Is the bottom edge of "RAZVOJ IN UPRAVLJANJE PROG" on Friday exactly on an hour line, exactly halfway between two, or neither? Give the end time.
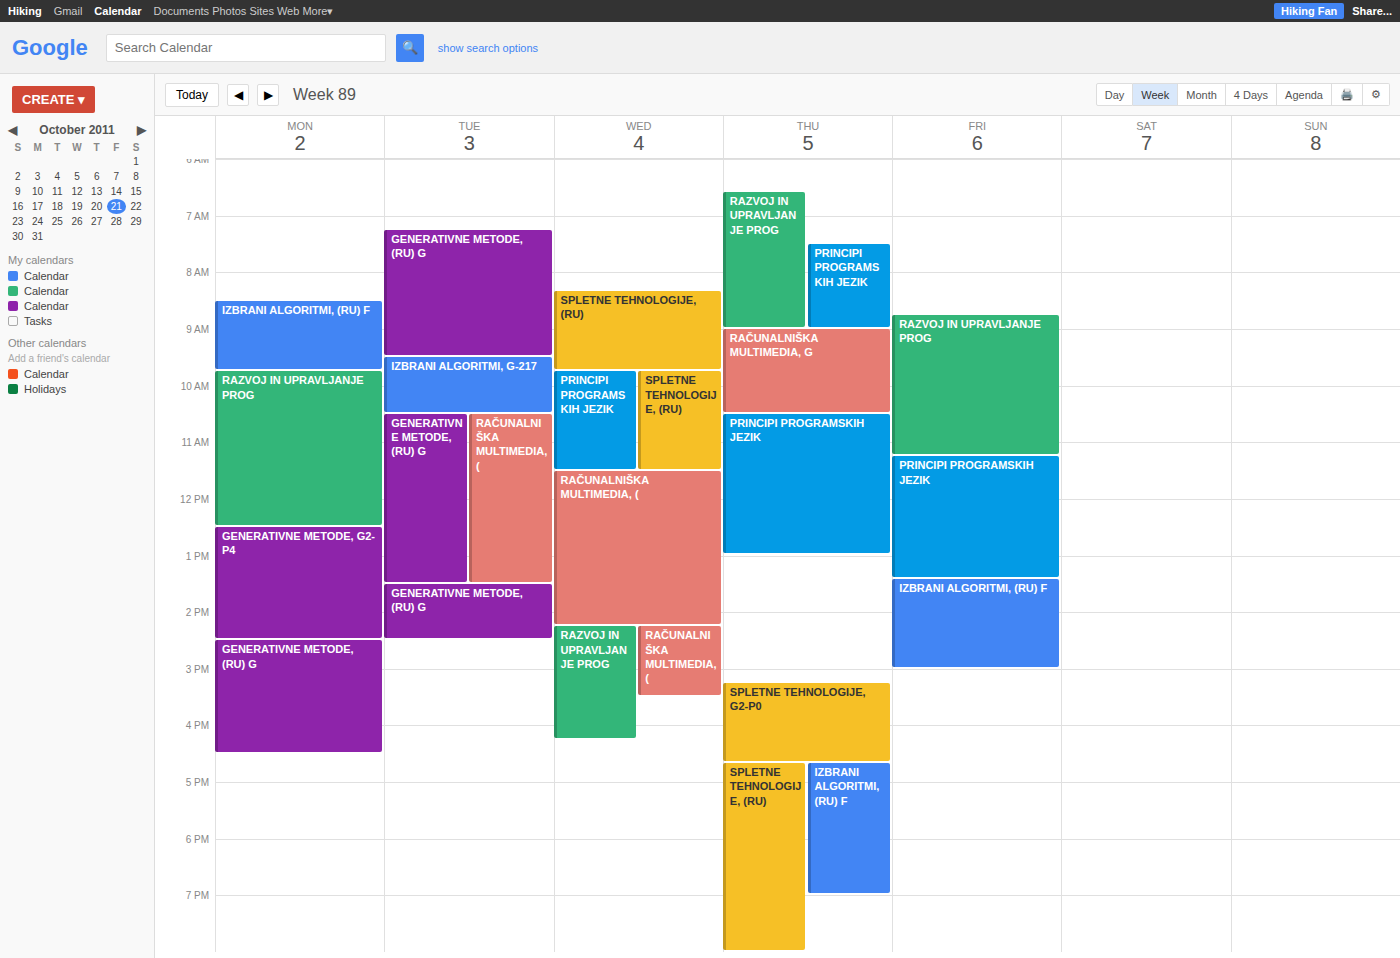
11:15 AM -- neither: a quarter of the way from the 11 AM line to the 12 PM line.